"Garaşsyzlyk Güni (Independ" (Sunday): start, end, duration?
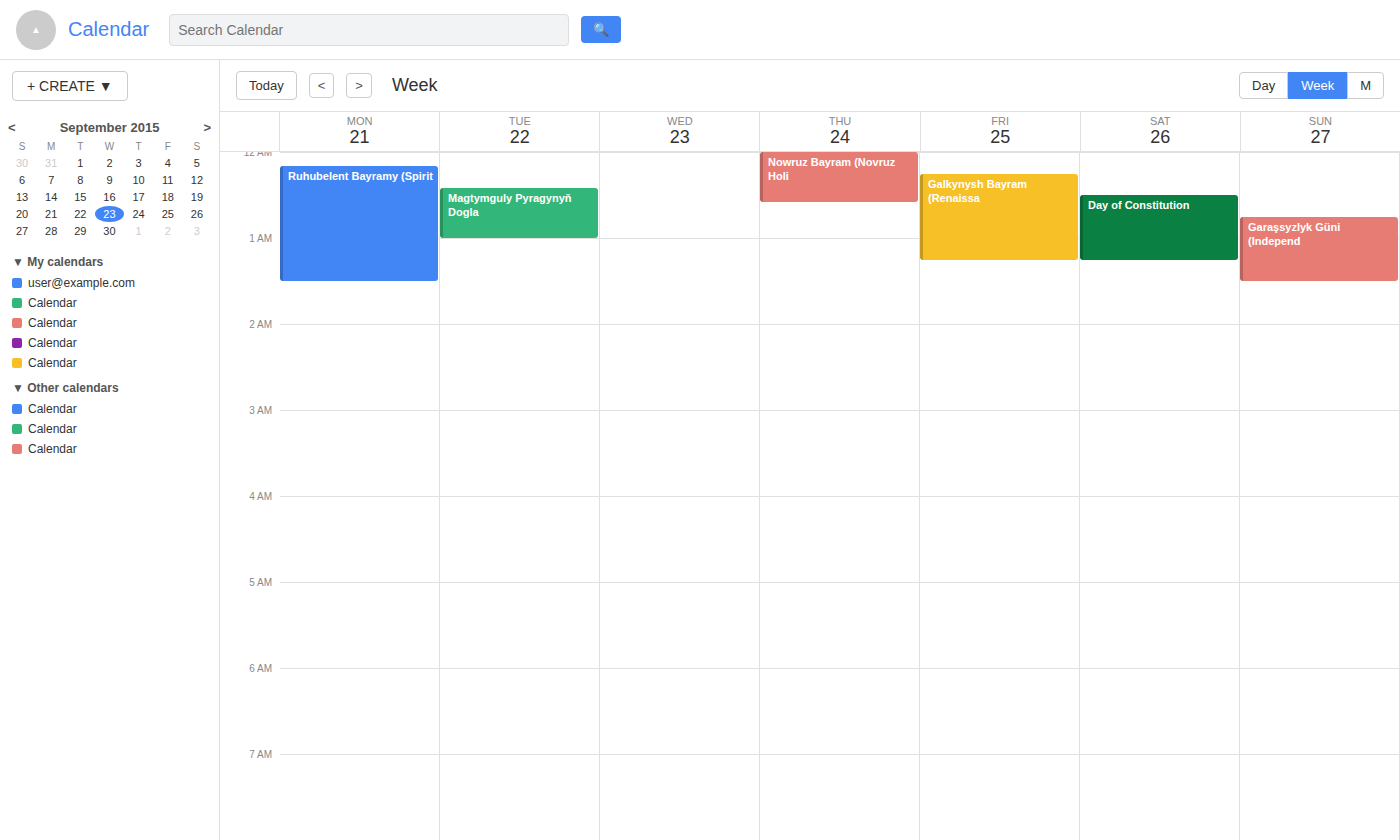
12:45 AM to 1:30 AM, 45 minutes